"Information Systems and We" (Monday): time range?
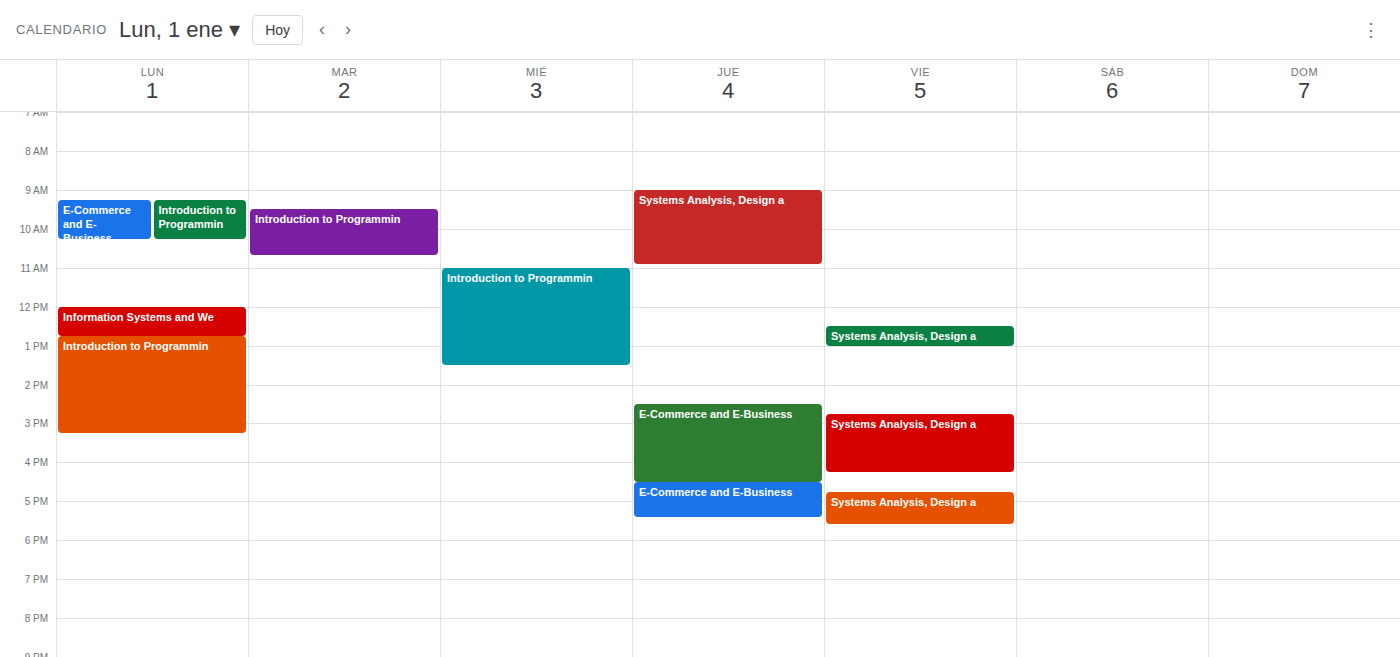
12:00 PM to 12:45 PM